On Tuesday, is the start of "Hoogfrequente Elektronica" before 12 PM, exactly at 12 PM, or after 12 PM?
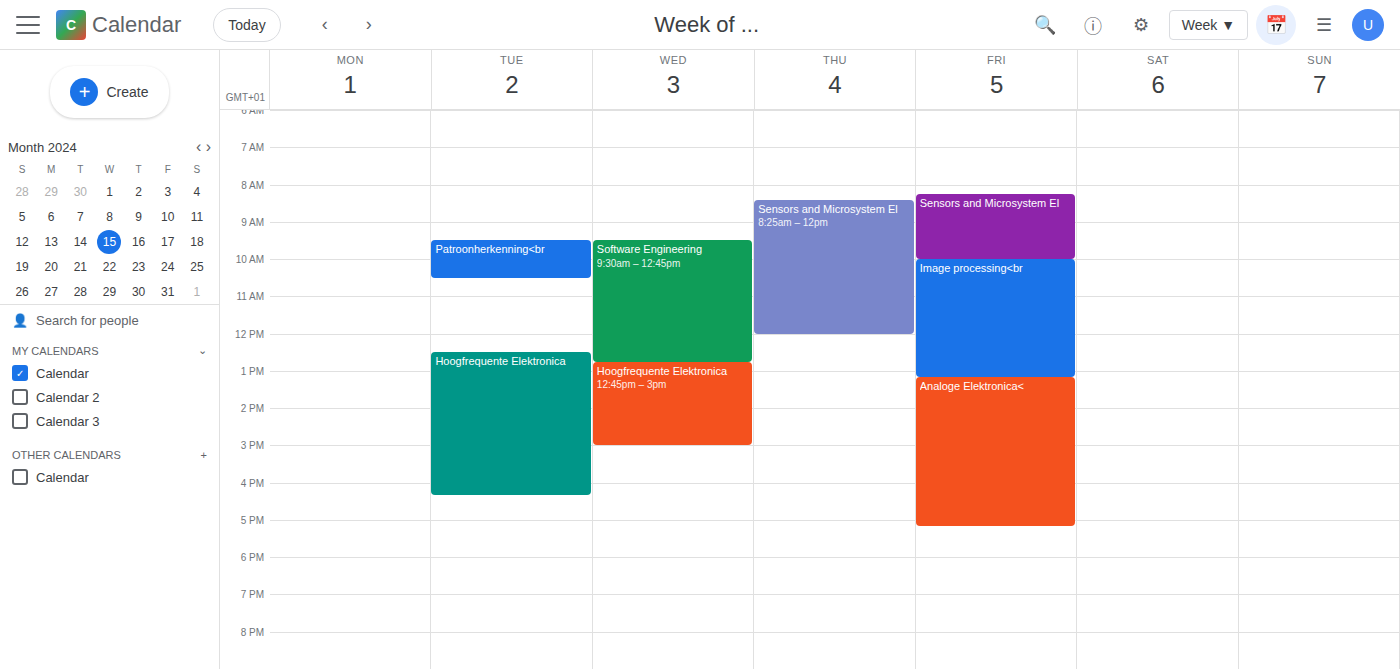
12:30 PM -- after 12 PM, 30 minutes below the 12 PM line.